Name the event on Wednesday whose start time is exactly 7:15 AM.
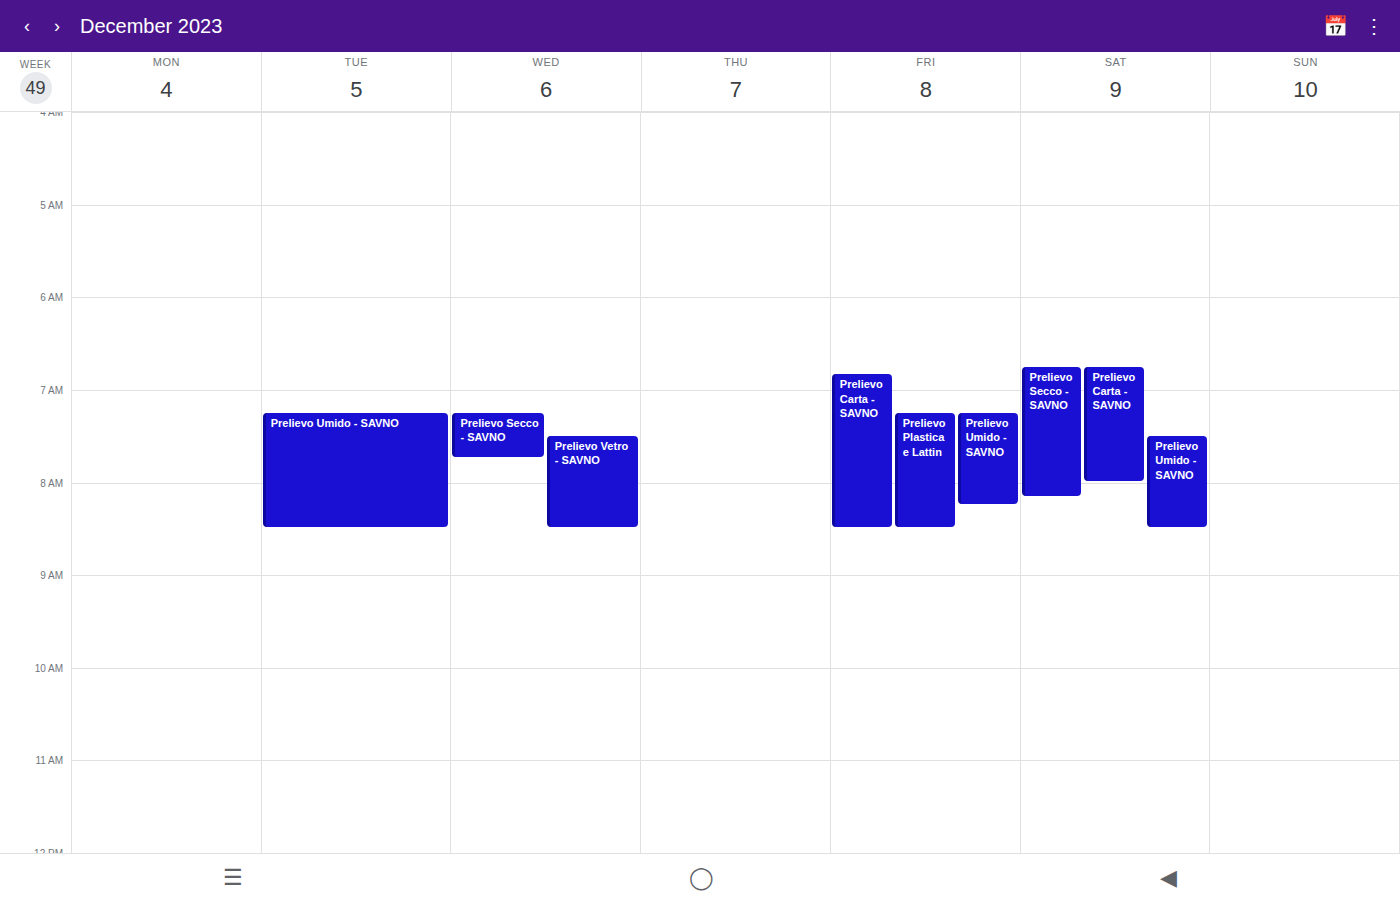
"Prelievo Secco - SAVNO"